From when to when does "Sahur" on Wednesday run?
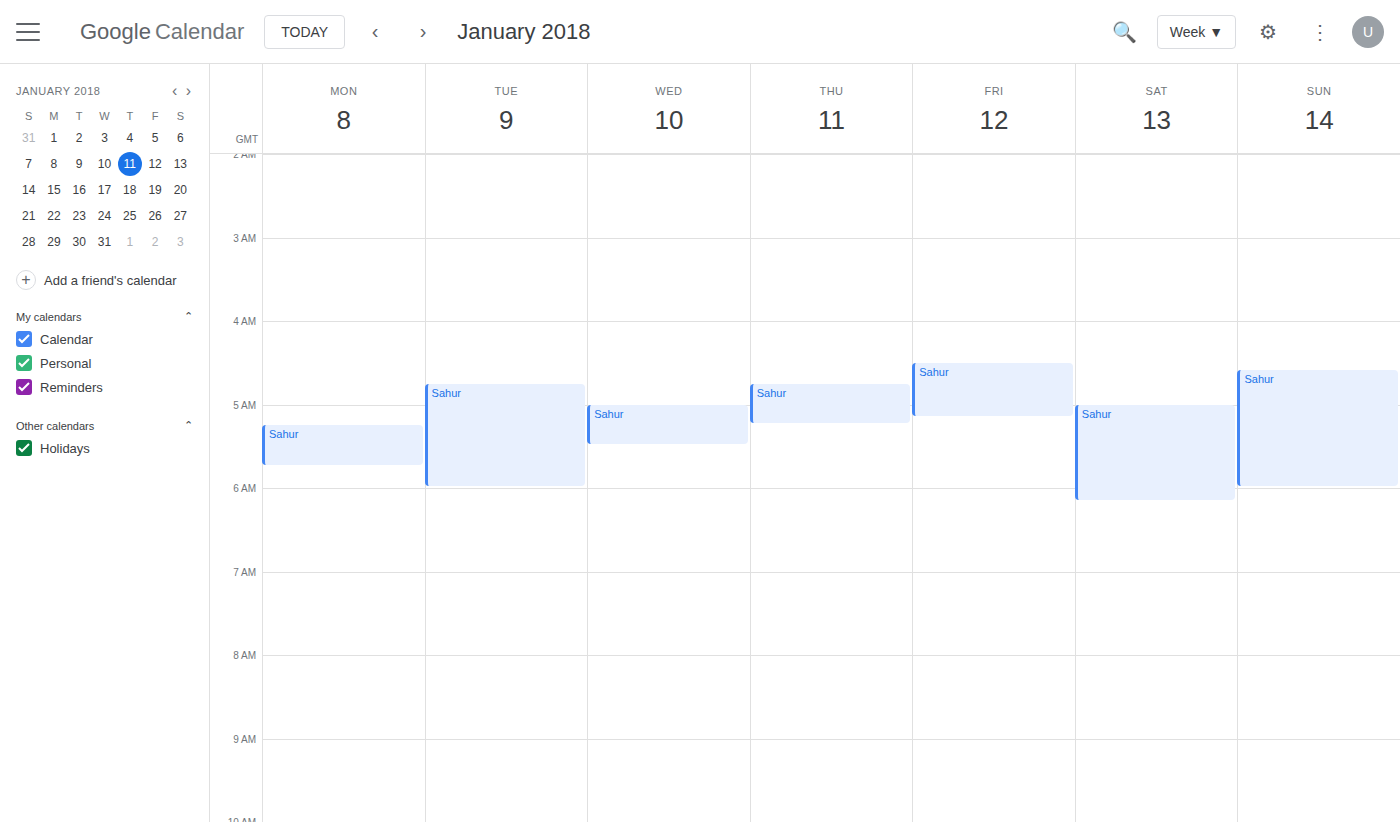
5:00 AM to 5:30 AM